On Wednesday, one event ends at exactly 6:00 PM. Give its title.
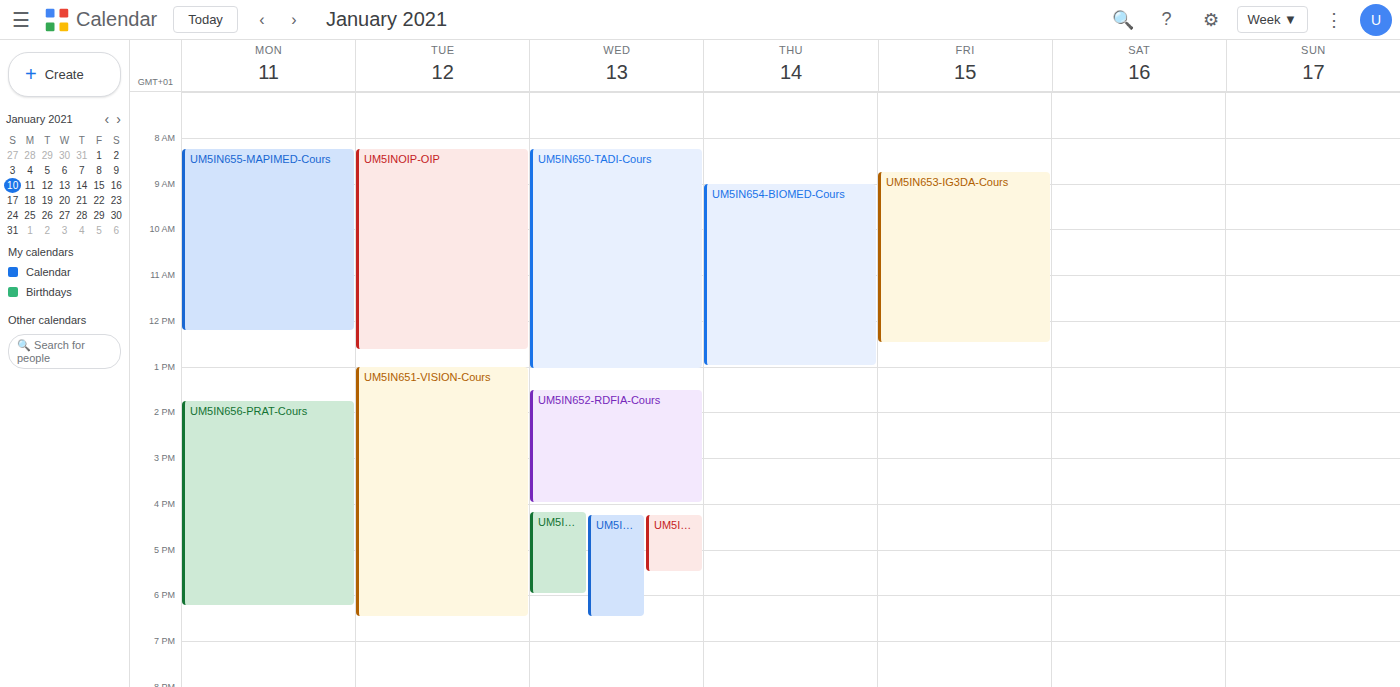
"UM5IN652-RDFIA-TME2"